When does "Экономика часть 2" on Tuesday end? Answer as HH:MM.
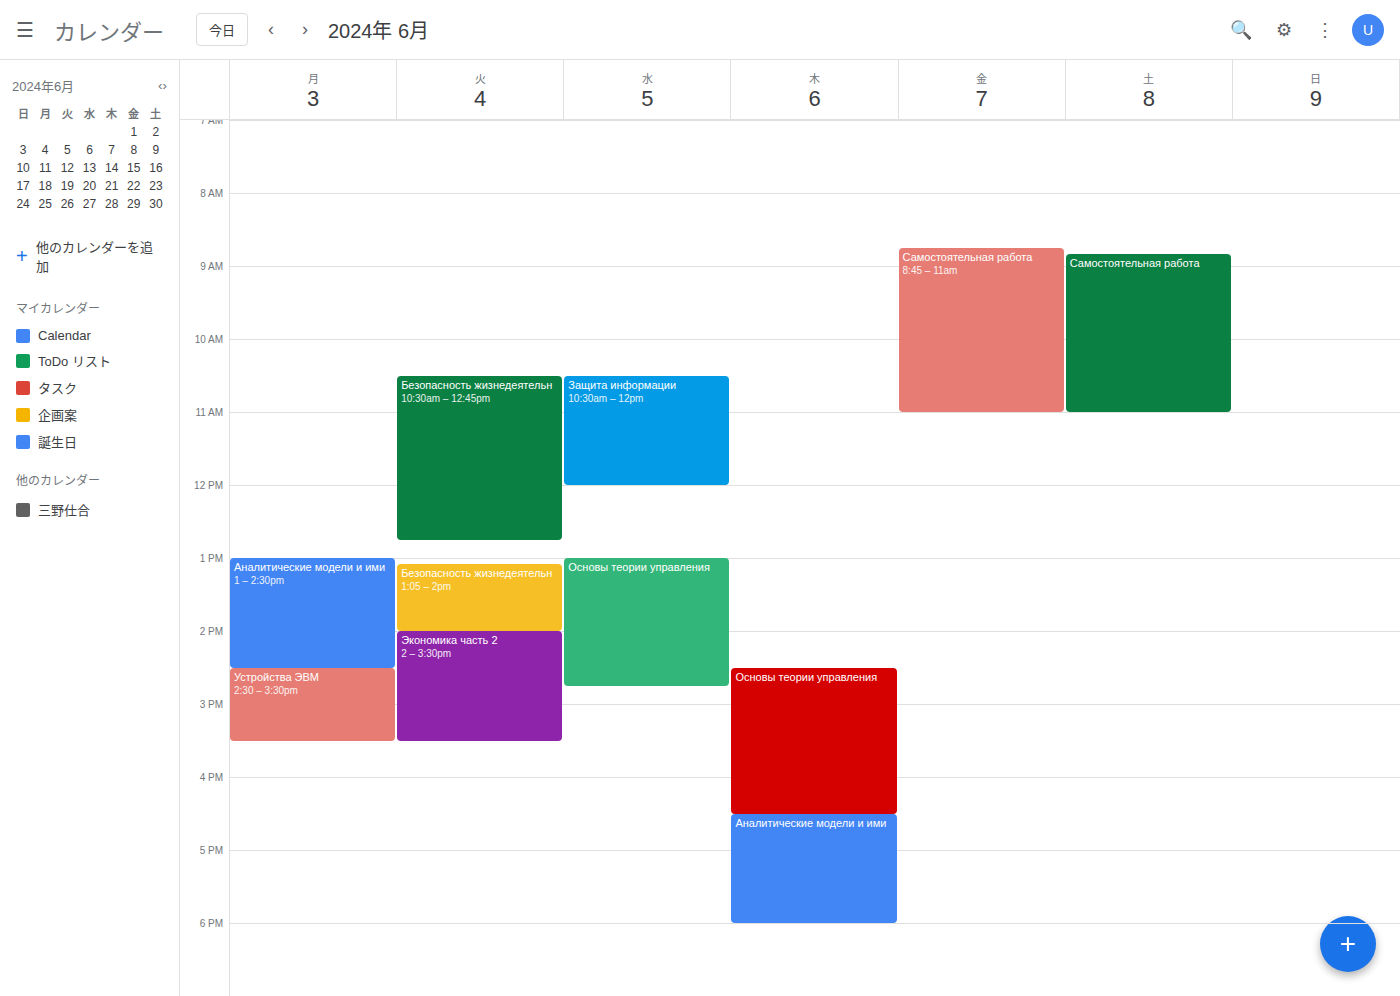
15:30